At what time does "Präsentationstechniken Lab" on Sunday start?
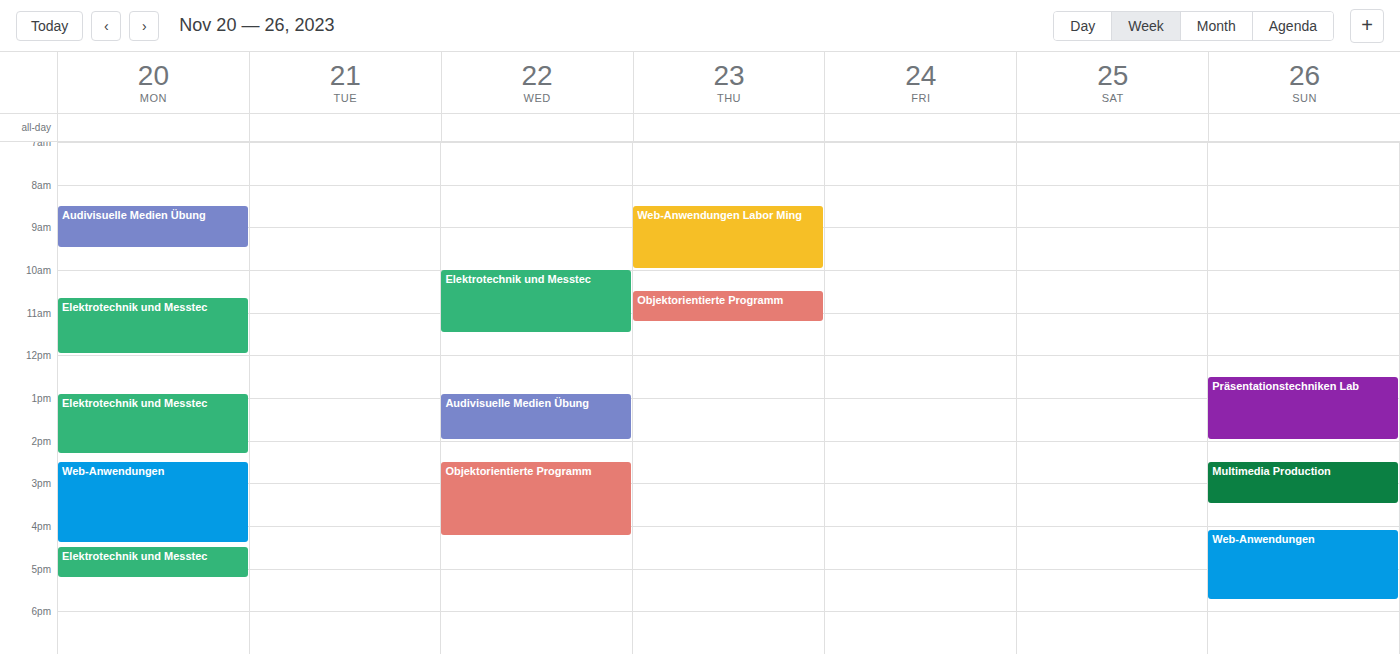
12:30 PM